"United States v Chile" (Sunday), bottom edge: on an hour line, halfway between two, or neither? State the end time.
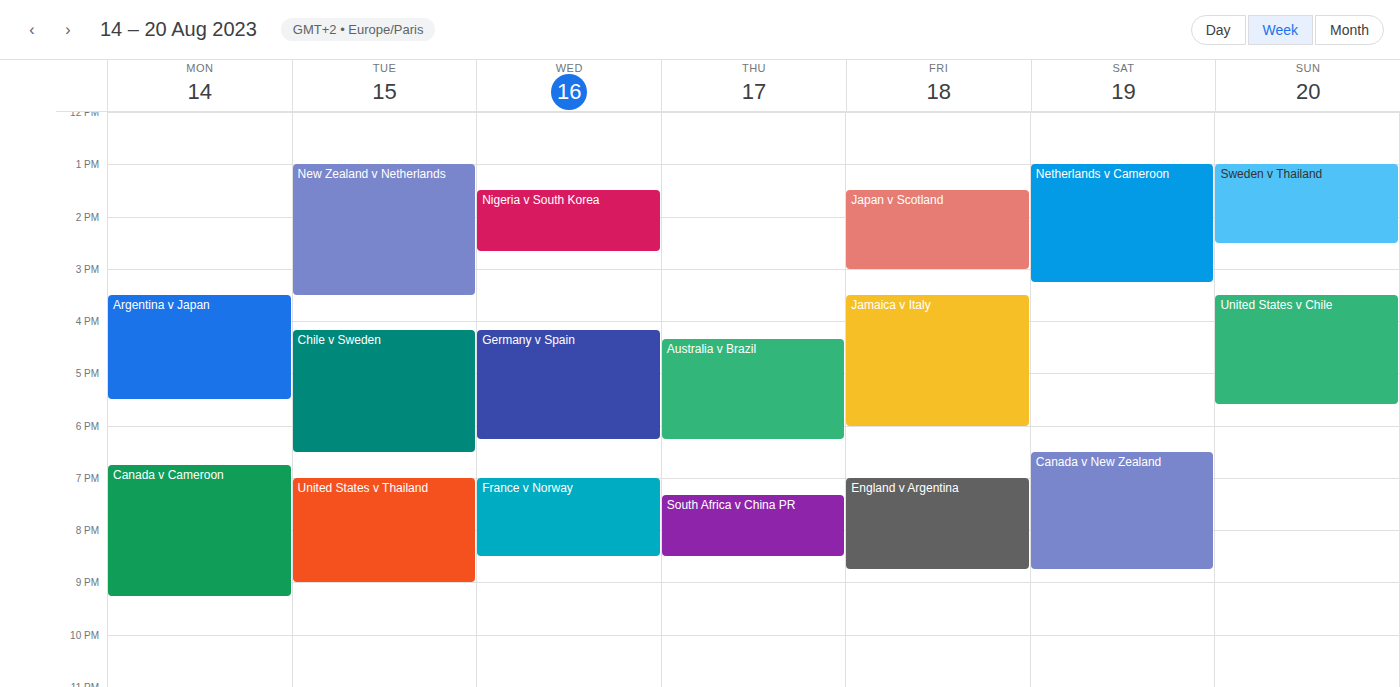
5:35 PM -- neither: 35 minutes below the 5 PM line and 25 minutes above the 6 PM line.